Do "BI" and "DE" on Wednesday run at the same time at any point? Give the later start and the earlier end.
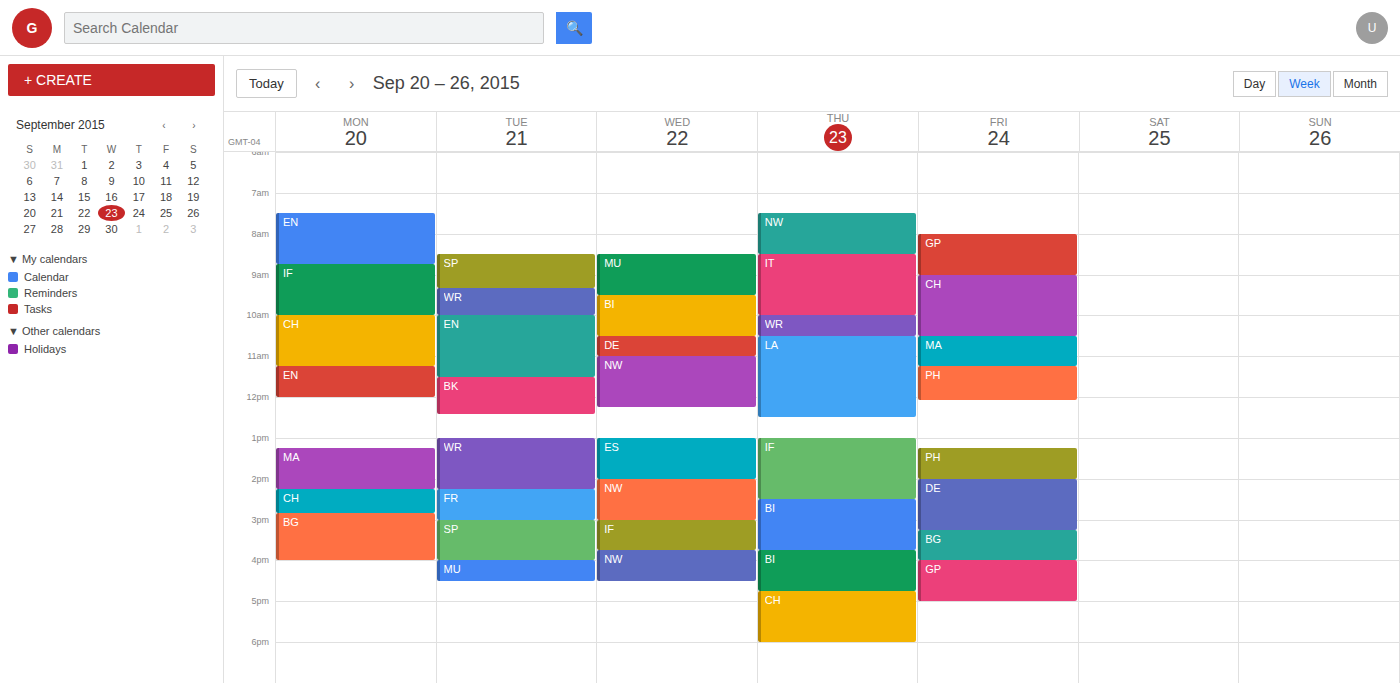
"BI" ends at 10:30 AM, exactly when "DE" starts -- they touch but do not overlap.